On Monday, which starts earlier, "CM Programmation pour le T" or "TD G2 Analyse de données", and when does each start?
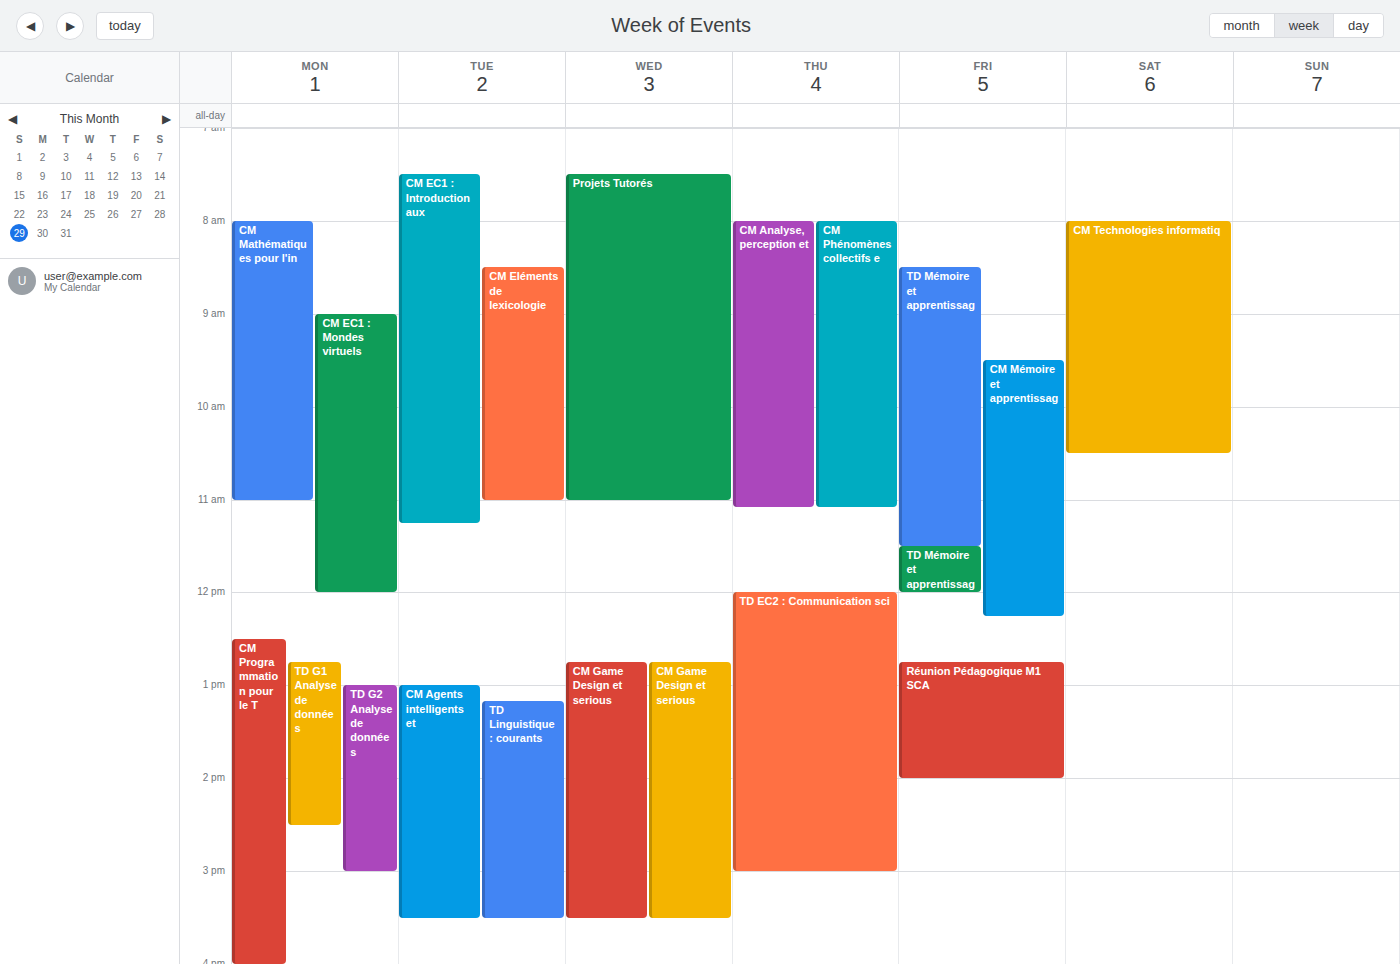
"CM Programmation pour le T" 12:30 PM; "TD G2 Analyse de données" 1:00 PM.